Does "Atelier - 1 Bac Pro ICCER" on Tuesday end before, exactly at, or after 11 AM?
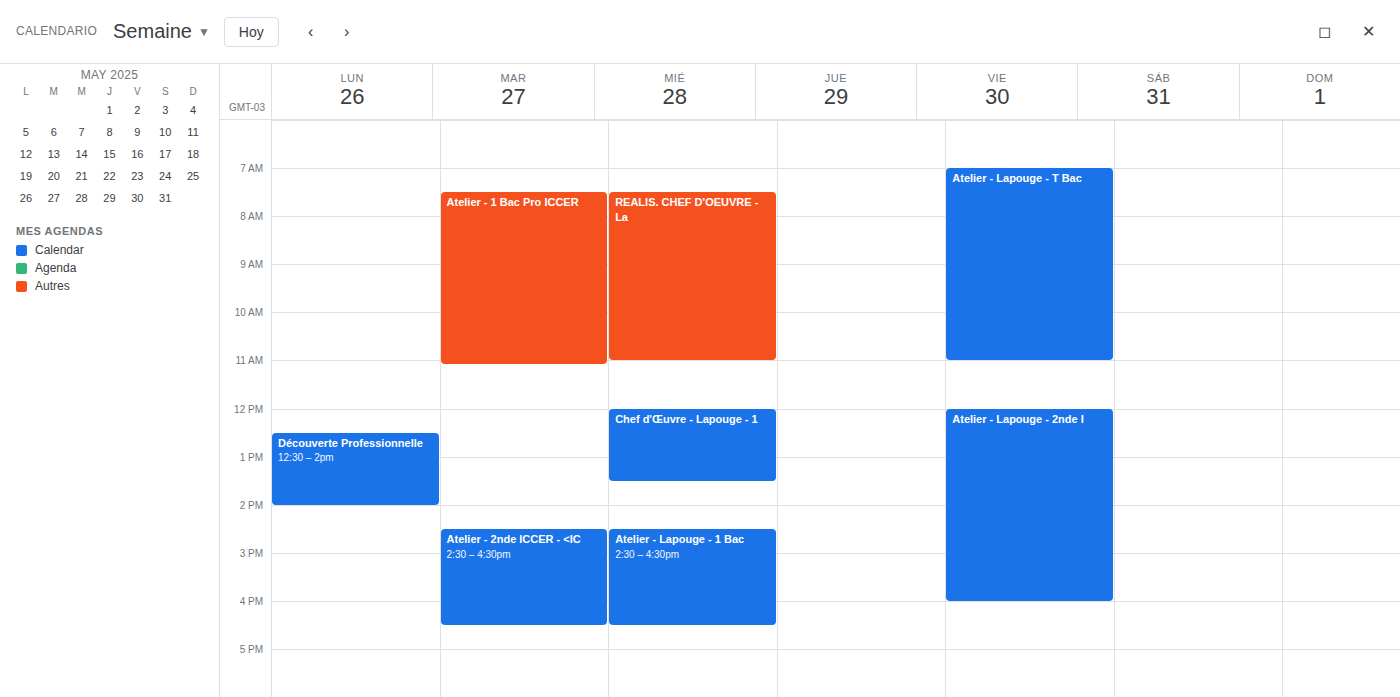
11:05 AM -- after 11 AM, 5 minutes below the 11 AM line.